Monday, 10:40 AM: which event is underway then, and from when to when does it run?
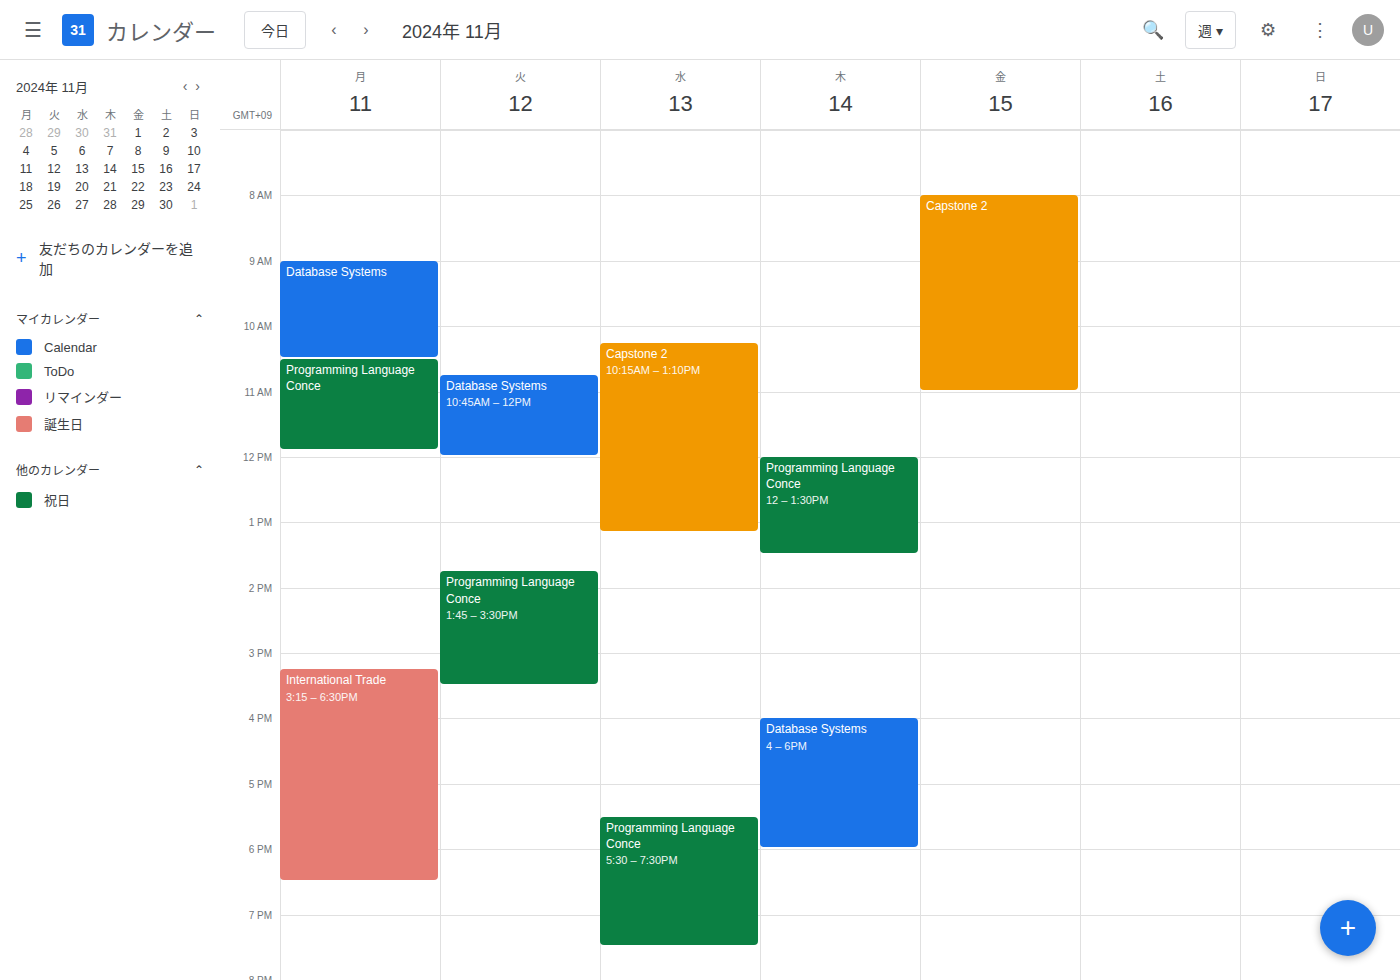
"Programming Language Conce", 10:30 AM to 11:55 AM